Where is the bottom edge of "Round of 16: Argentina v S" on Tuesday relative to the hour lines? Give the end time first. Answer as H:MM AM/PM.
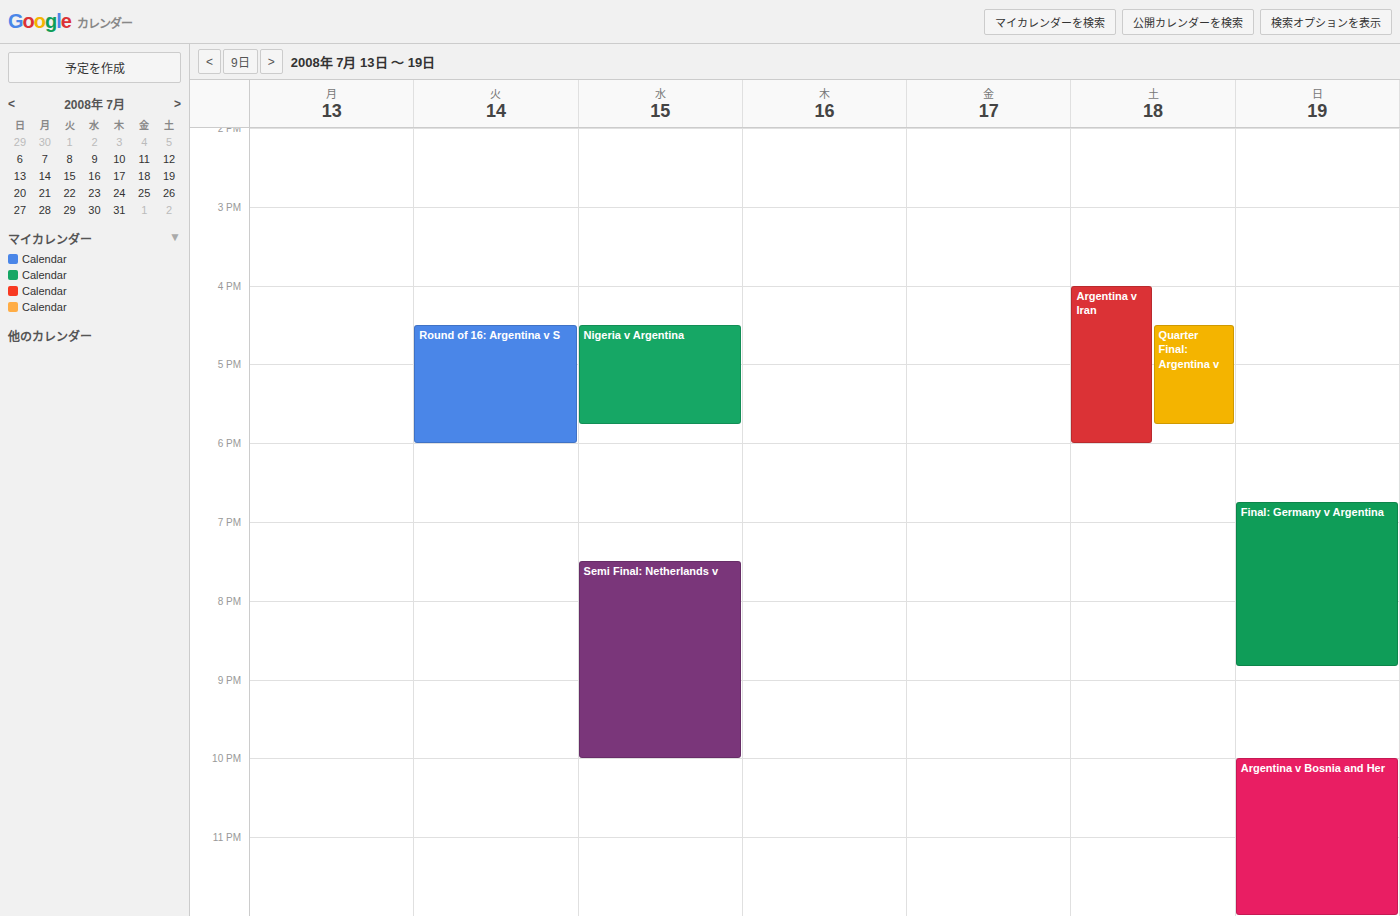
6:00 PM -- exactly on the 6 PM line.